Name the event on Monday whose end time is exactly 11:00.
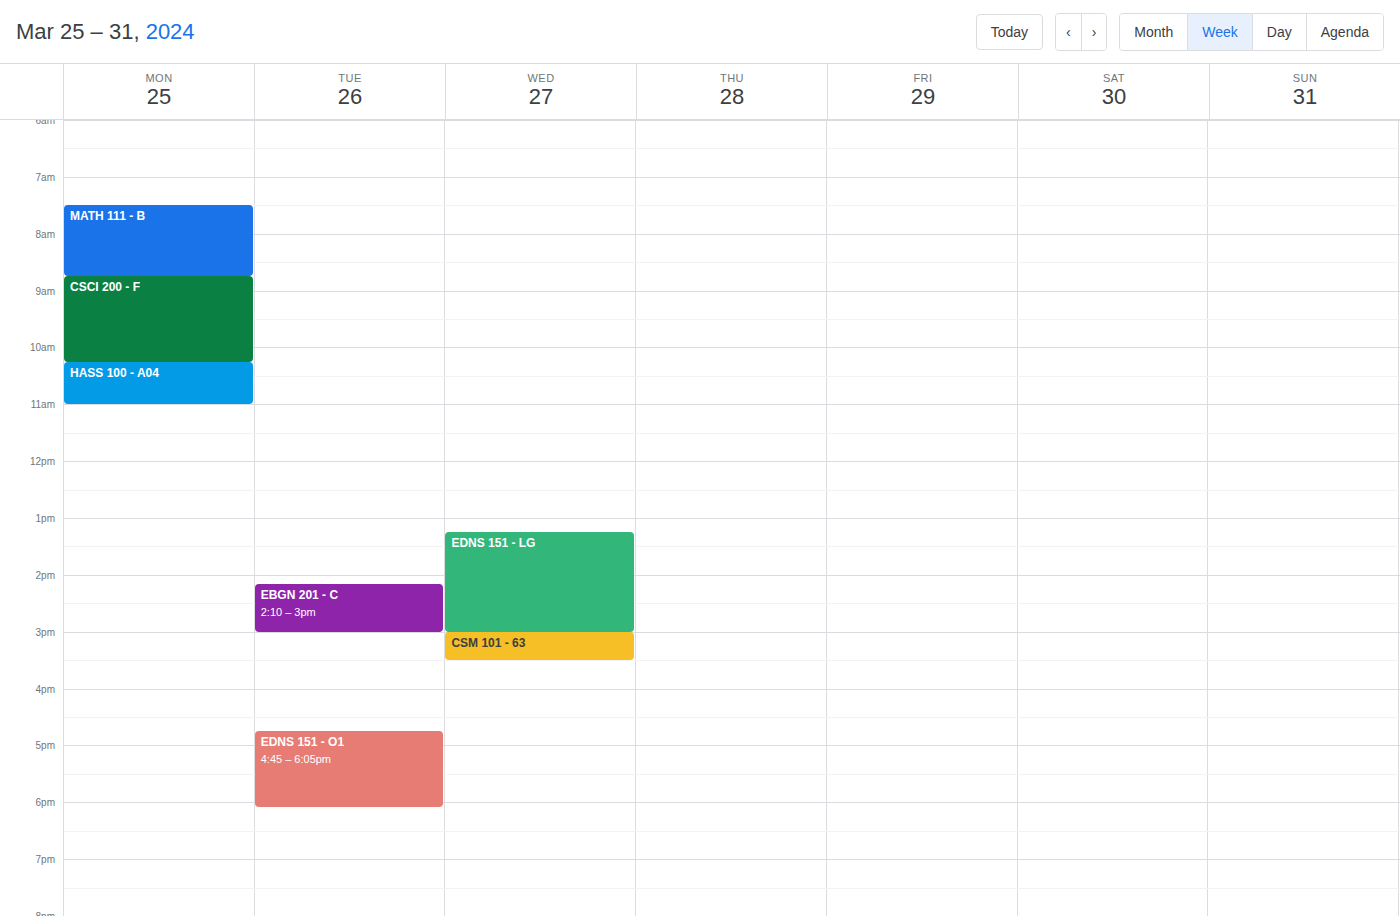
"HASS 100 - A04"